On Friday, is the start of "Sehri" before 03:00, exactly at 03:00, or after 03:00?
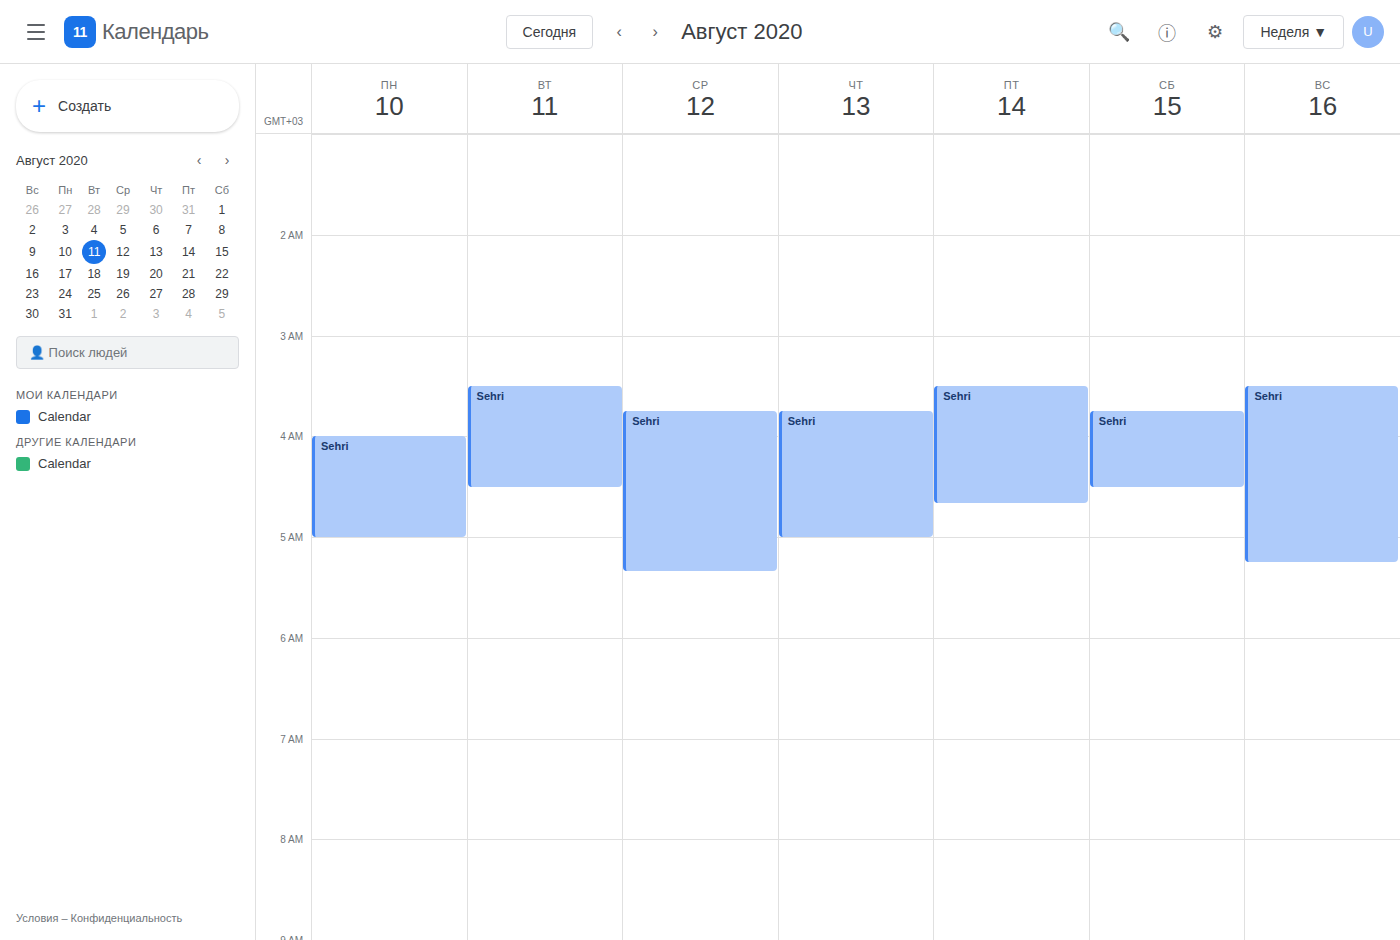
03:30 -- after 03:00, 30 minutes below the 03:00 line.